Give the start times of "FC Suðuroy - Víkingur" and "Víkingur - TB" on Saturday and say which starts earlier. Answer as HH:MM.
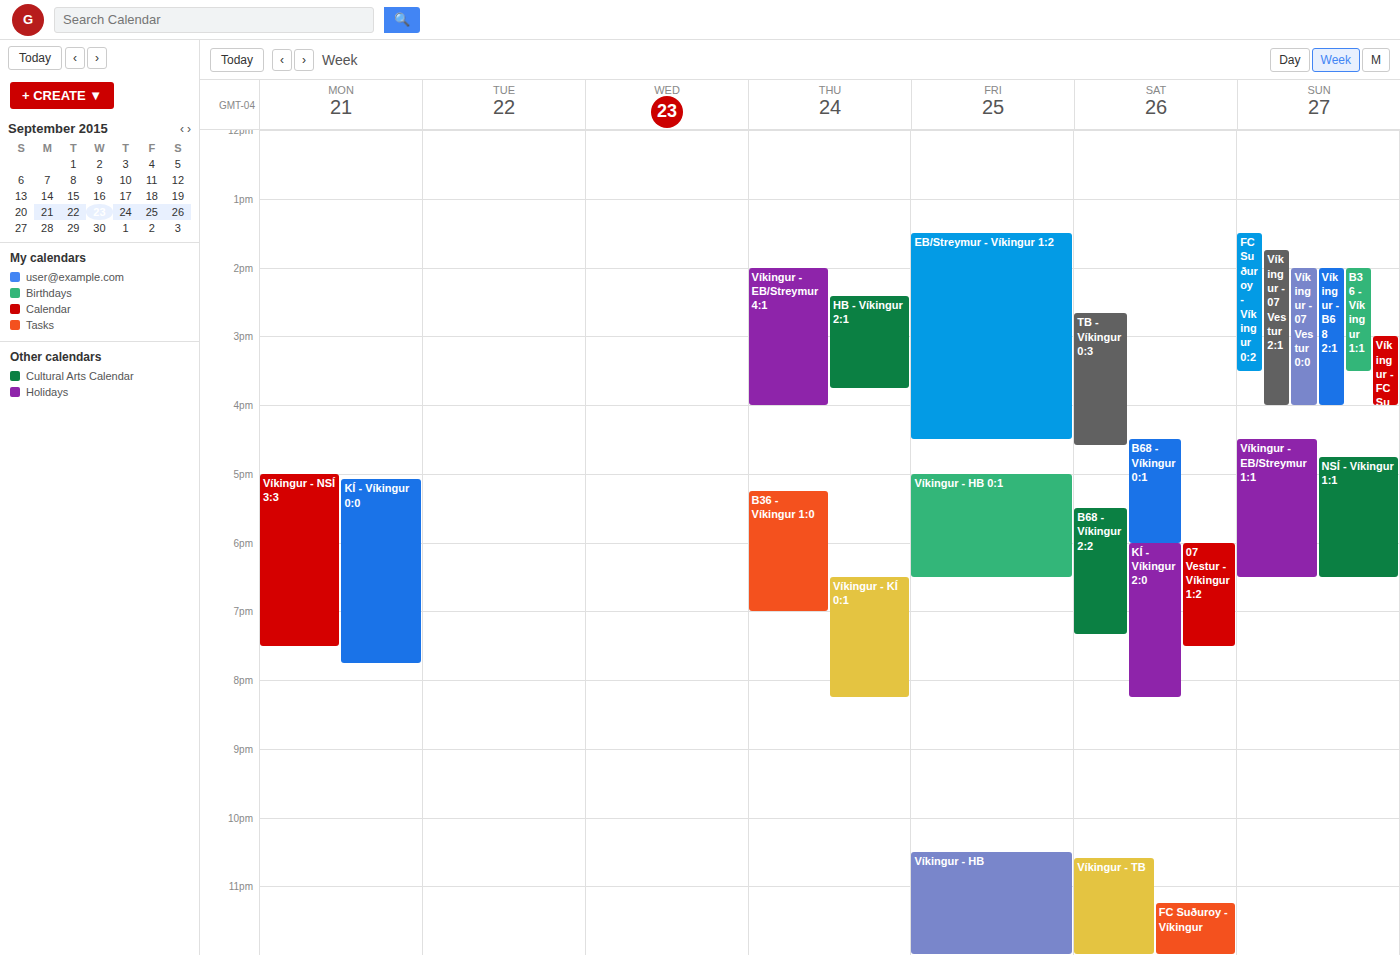
"Víkingur - TB" 22:35; "FC Suðuroy - Víkingur" 23:15.